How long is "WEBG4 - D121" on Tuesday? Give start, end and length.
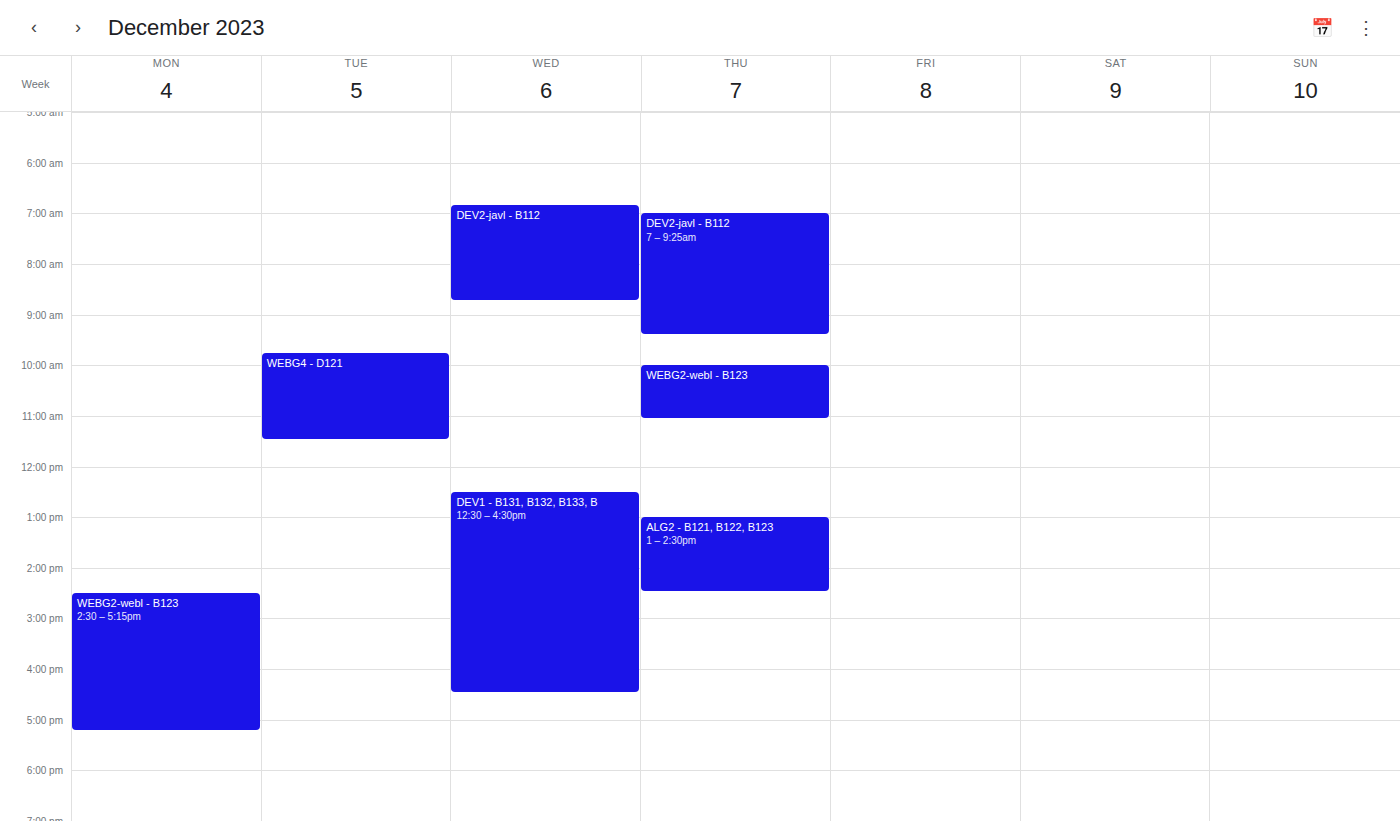
09:45 to 11:30, 1 hour 45 minutes